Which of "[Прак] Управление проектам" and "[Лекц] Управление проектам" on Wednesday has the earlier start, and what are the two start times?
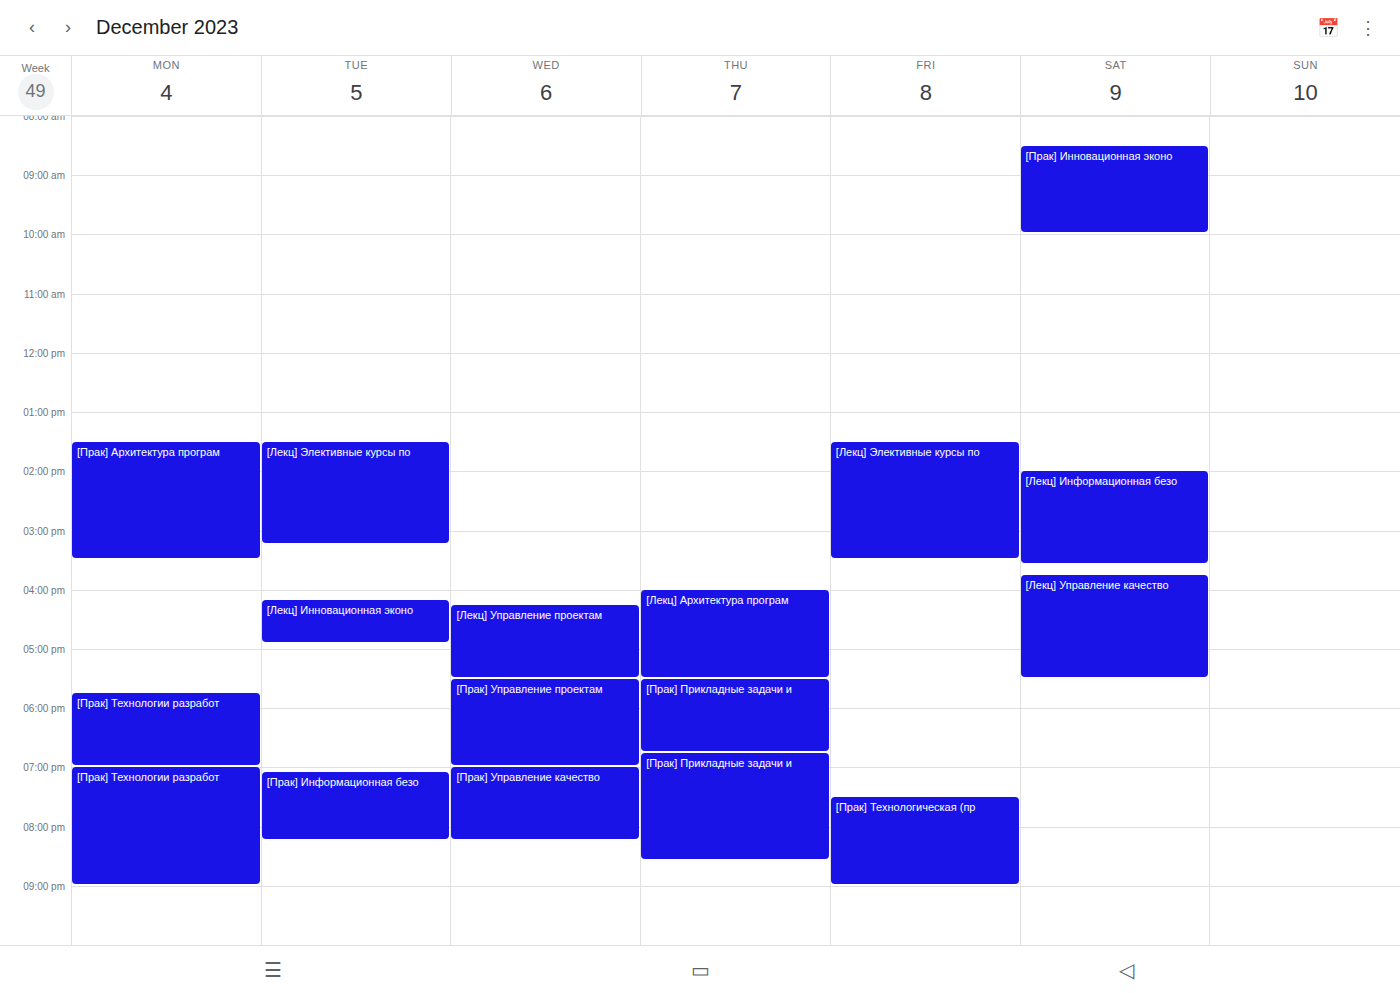
"[Лекц] Управление проектам" 4:15 PM; "[Прак] Управление проектам" 5:30 PM.